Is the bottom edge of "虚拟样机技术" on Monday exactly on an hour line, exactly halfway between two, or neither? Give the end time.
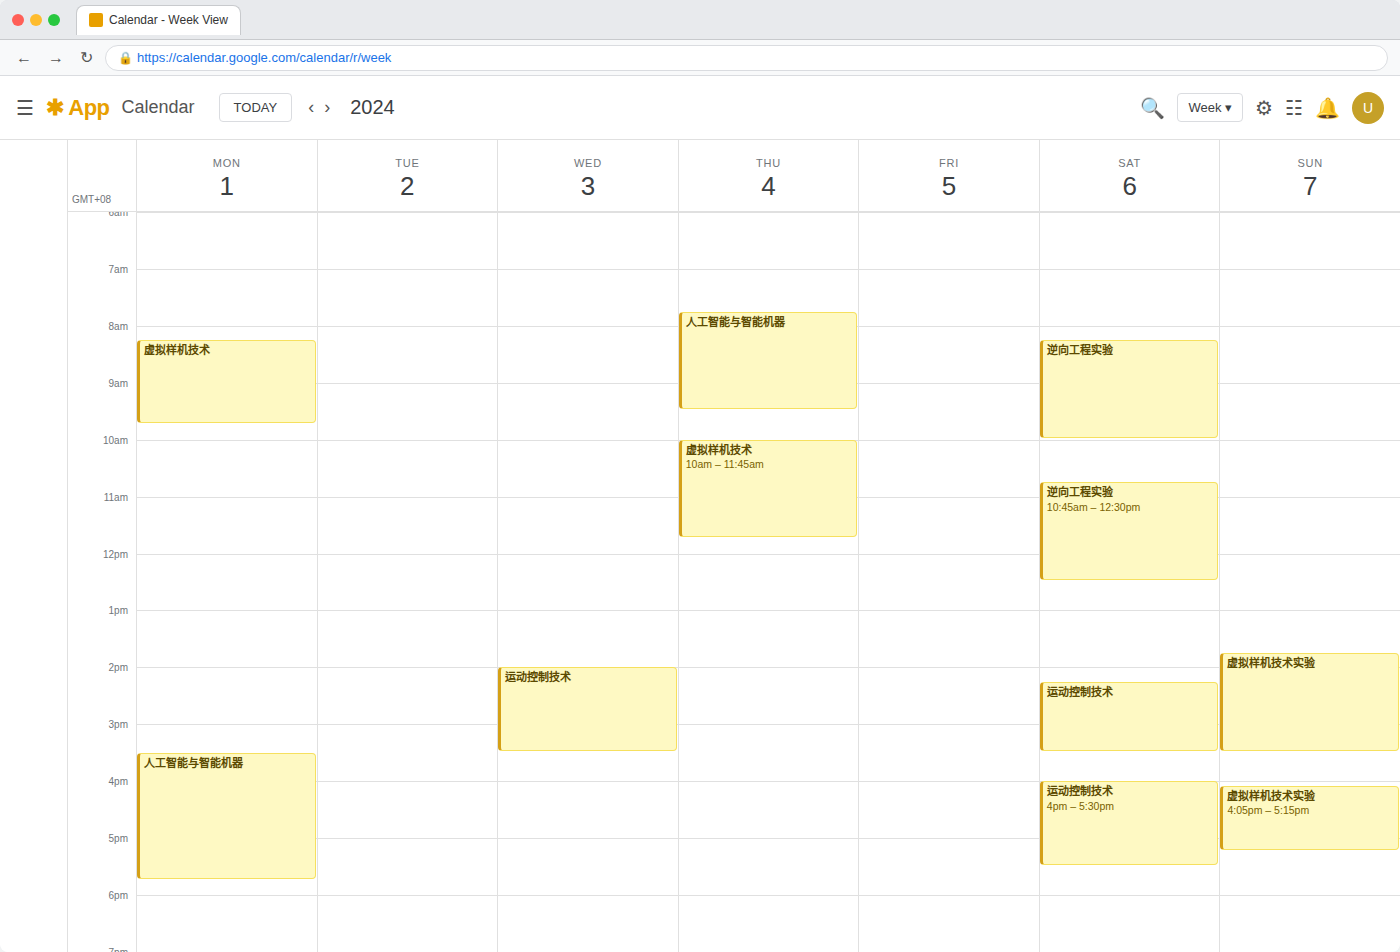
9:45 AM -- neither: three quarters of the way from the 9 AM line to the 10 AM line.